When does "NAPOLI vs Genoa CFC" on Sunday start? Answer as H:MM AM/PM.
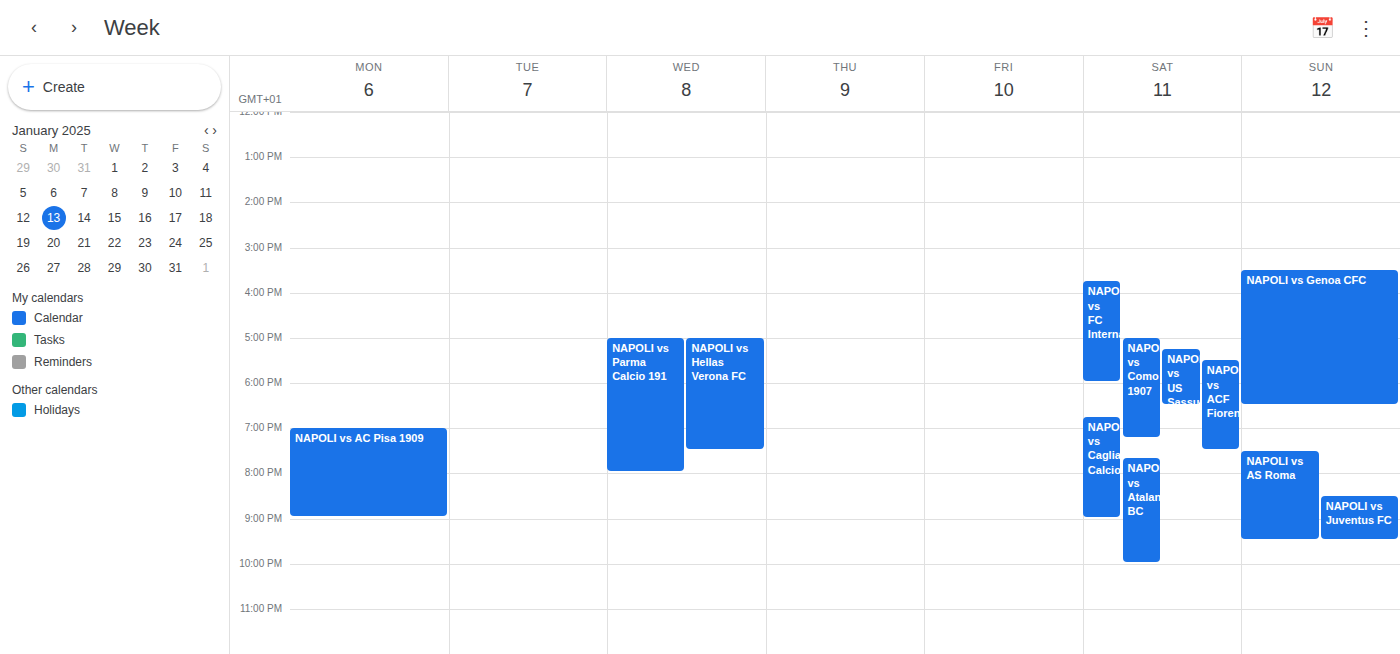
3:30 PM